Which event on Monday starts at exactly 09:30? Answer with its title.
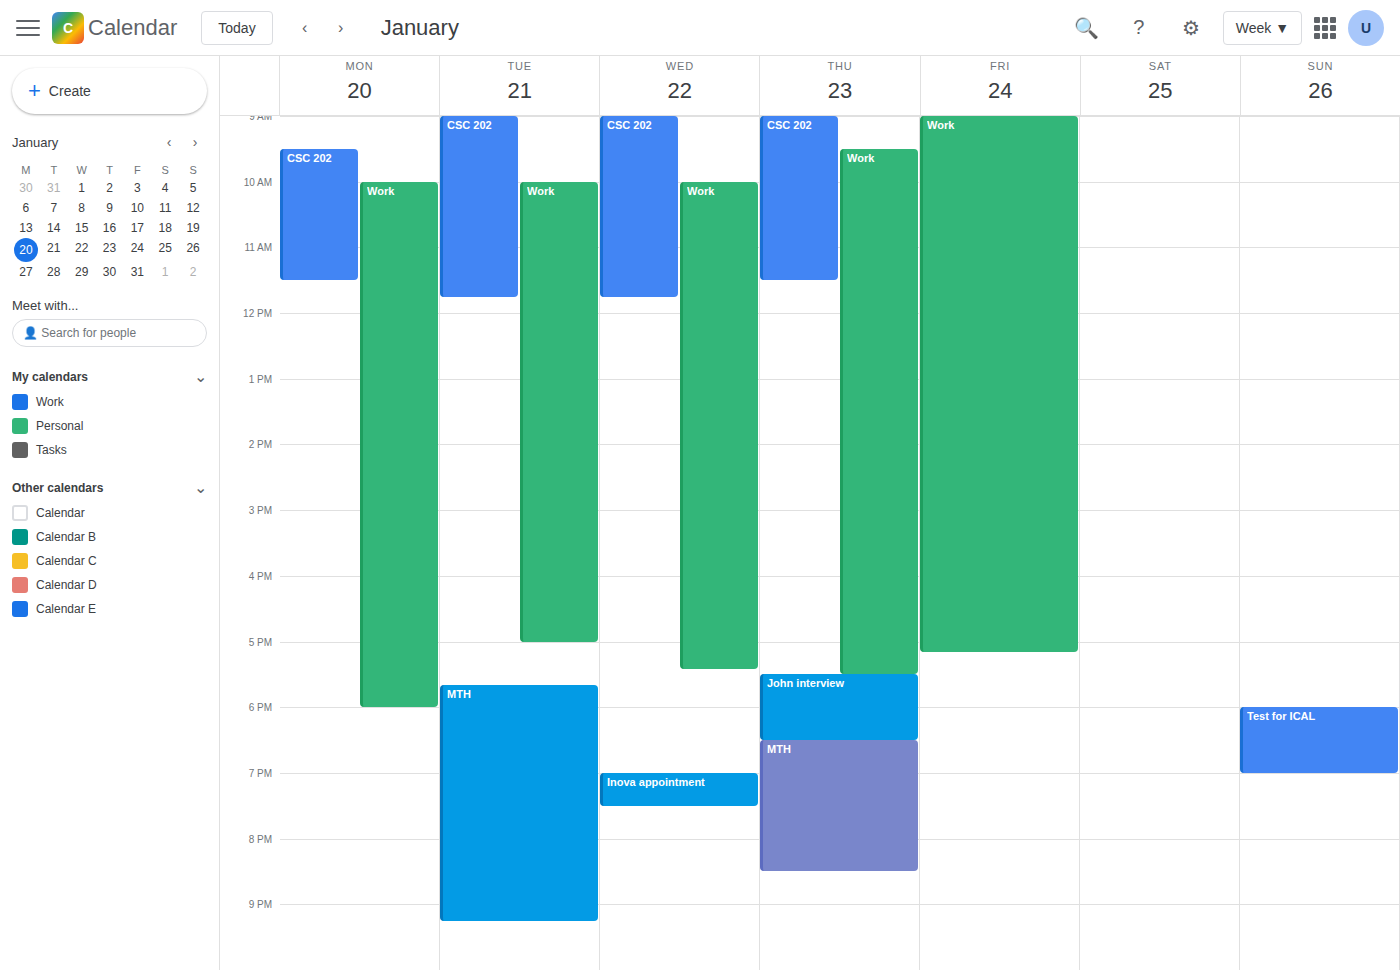
"CSC 202"